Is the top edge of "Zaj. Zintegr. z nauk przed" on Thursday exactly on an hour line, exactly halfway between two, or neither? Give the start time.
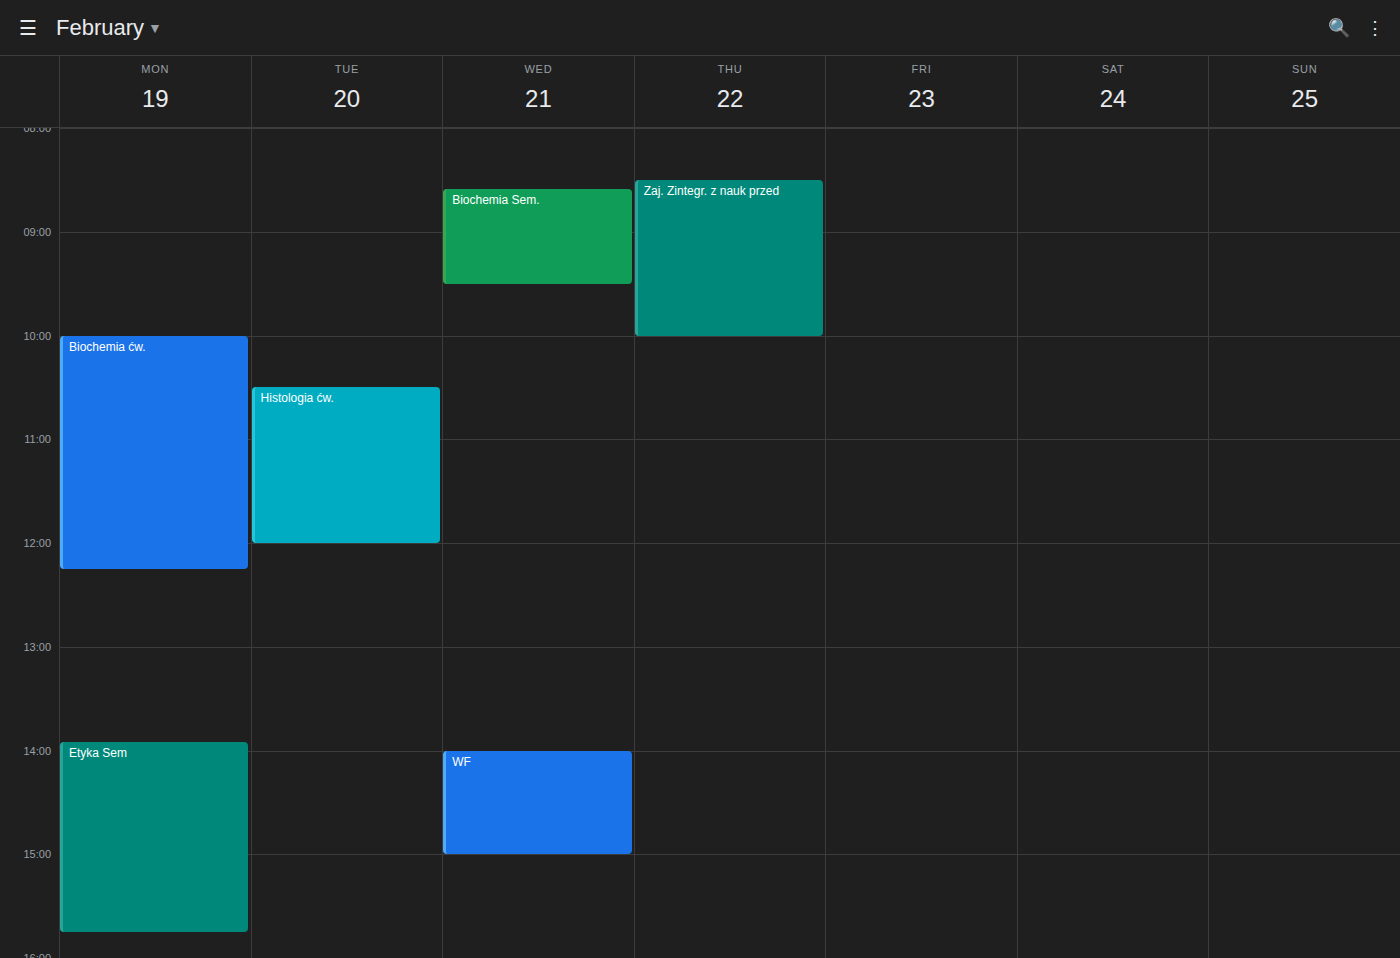
8:30 AM -- halfway between the 8 AM and 9 AM lines.